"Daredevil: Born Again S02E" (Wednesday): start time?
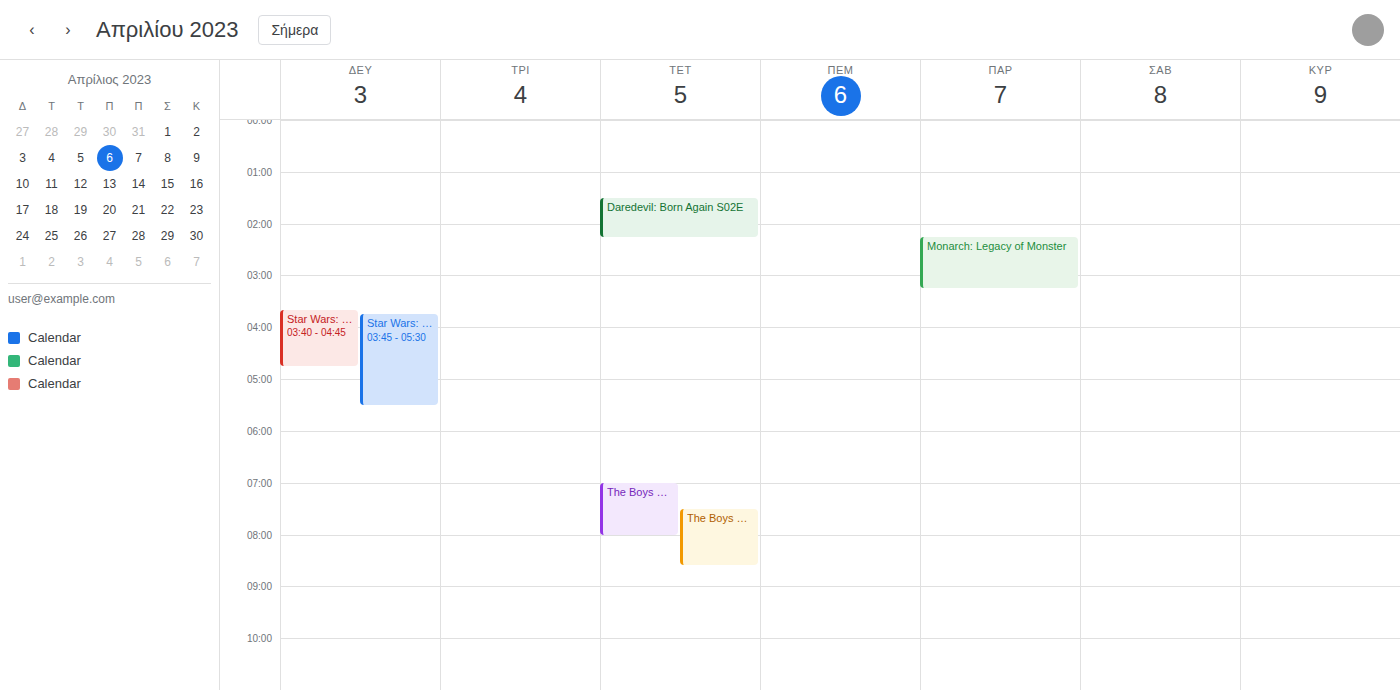
01:30